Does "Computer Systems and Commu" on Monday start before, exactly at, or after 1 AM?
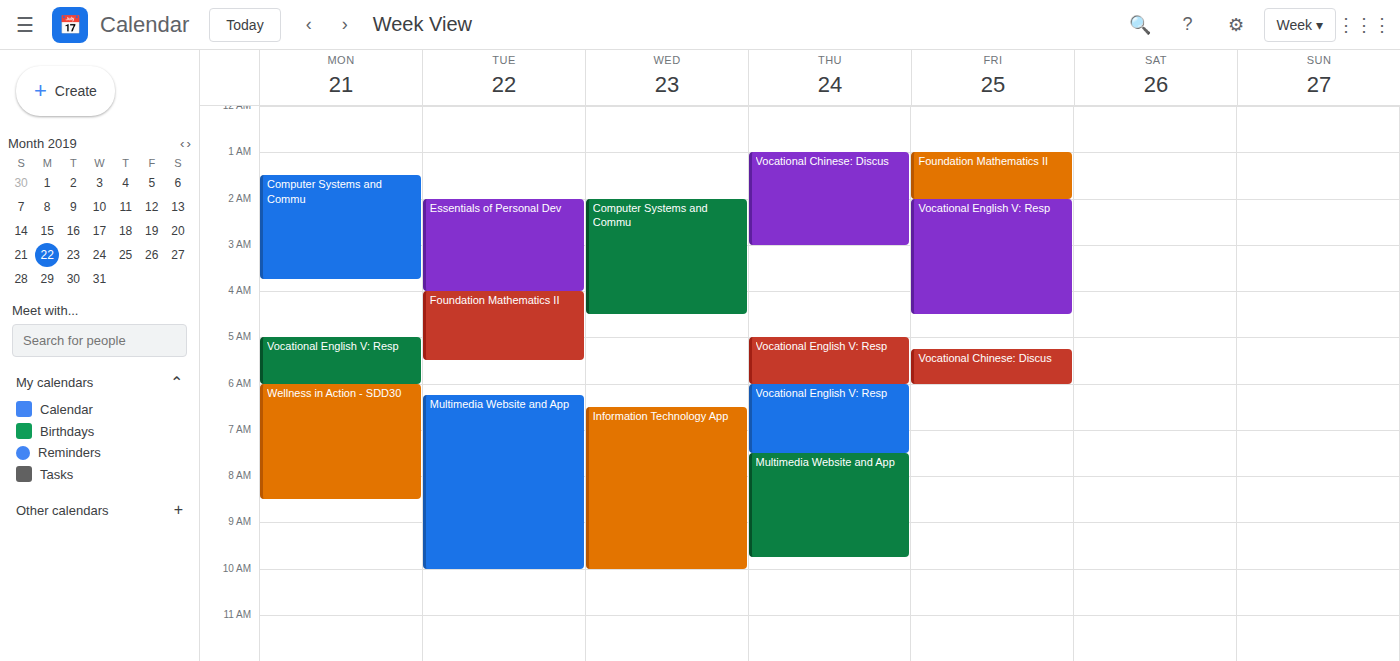
1:30 AM -- after 1 AM, 30 minutes below the 1 AM line.